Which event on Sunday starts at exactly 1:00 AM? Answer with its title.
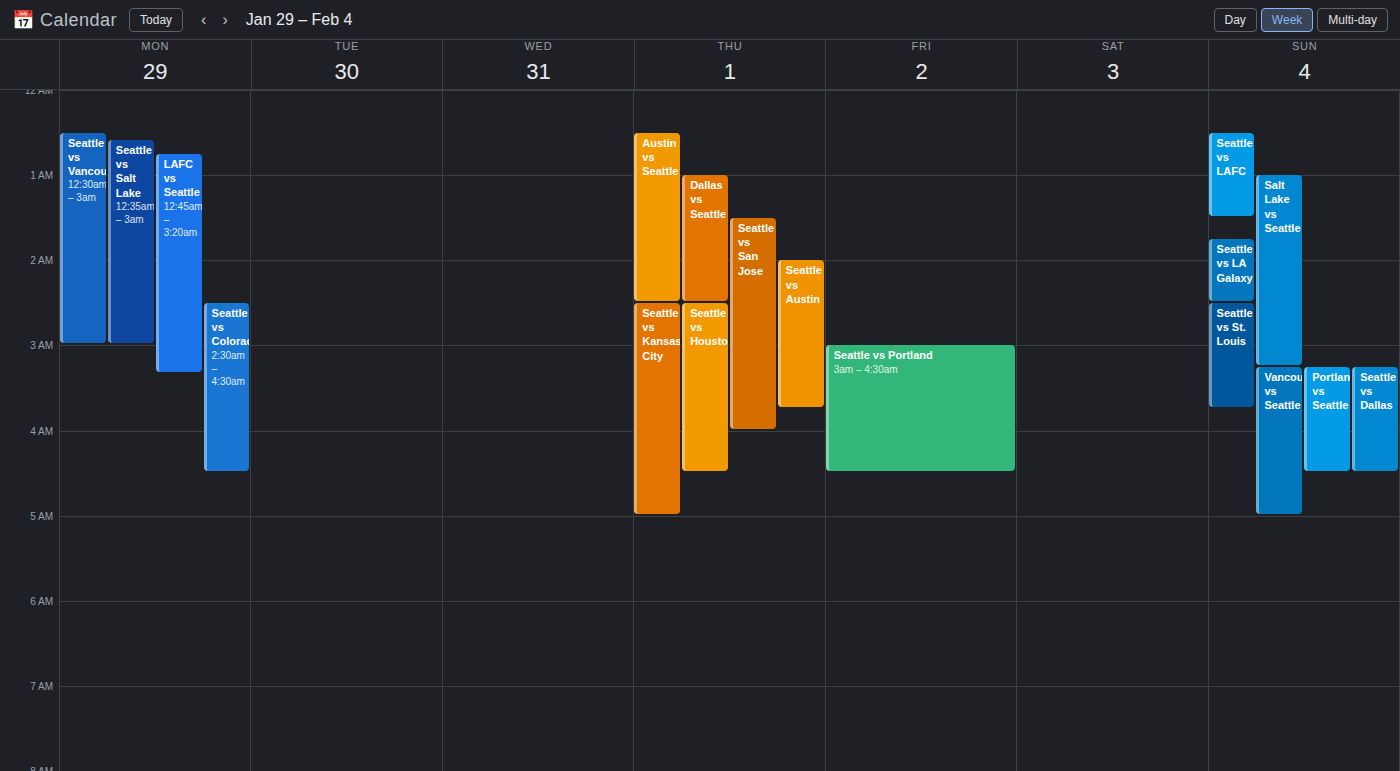
"Salt Lake vs Seattle"